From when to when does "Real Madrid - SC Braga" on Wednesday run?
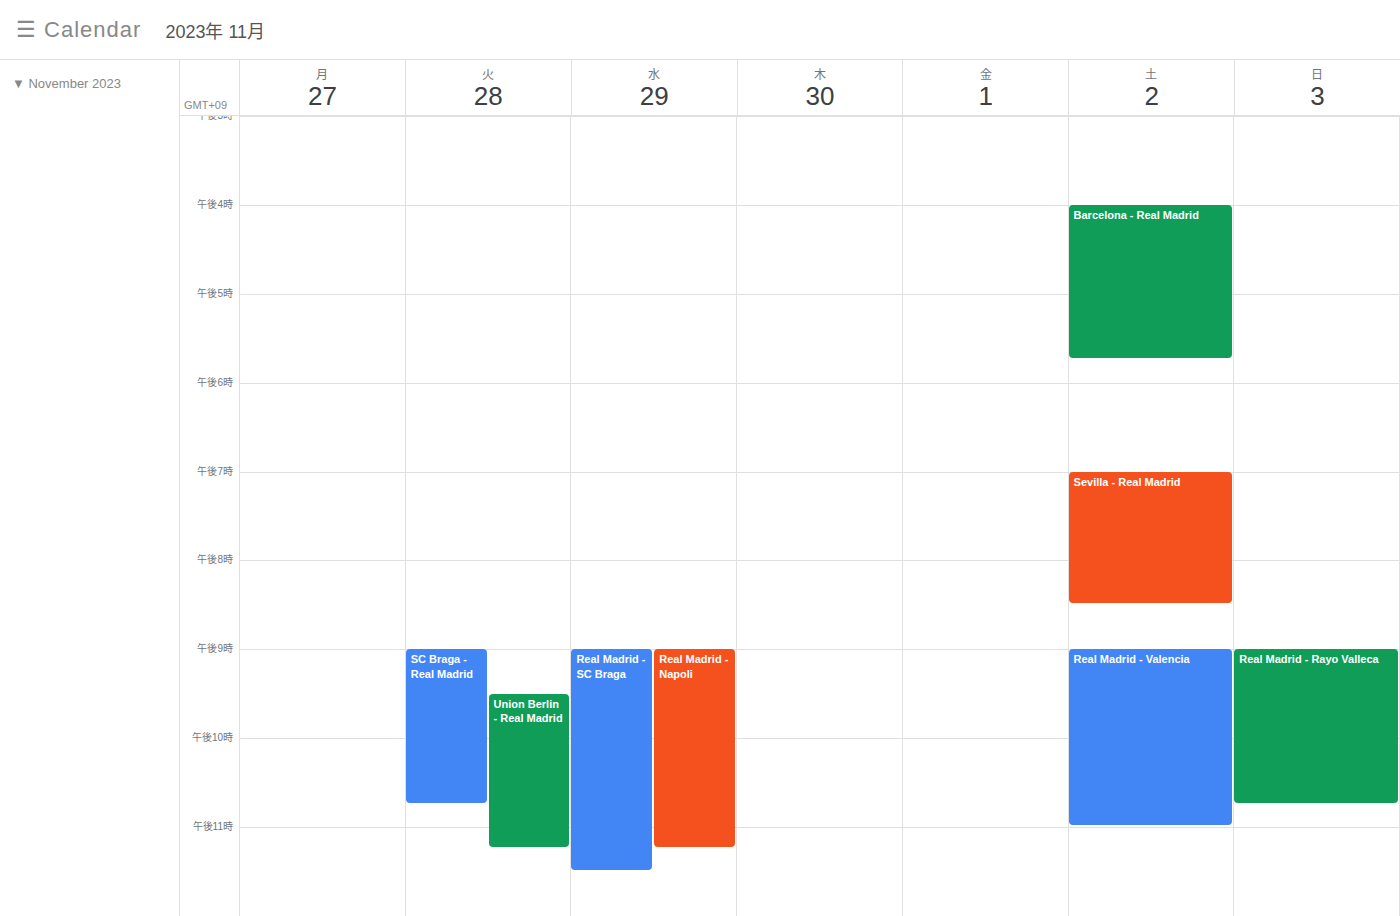
9:00 PM to 11:30 PM